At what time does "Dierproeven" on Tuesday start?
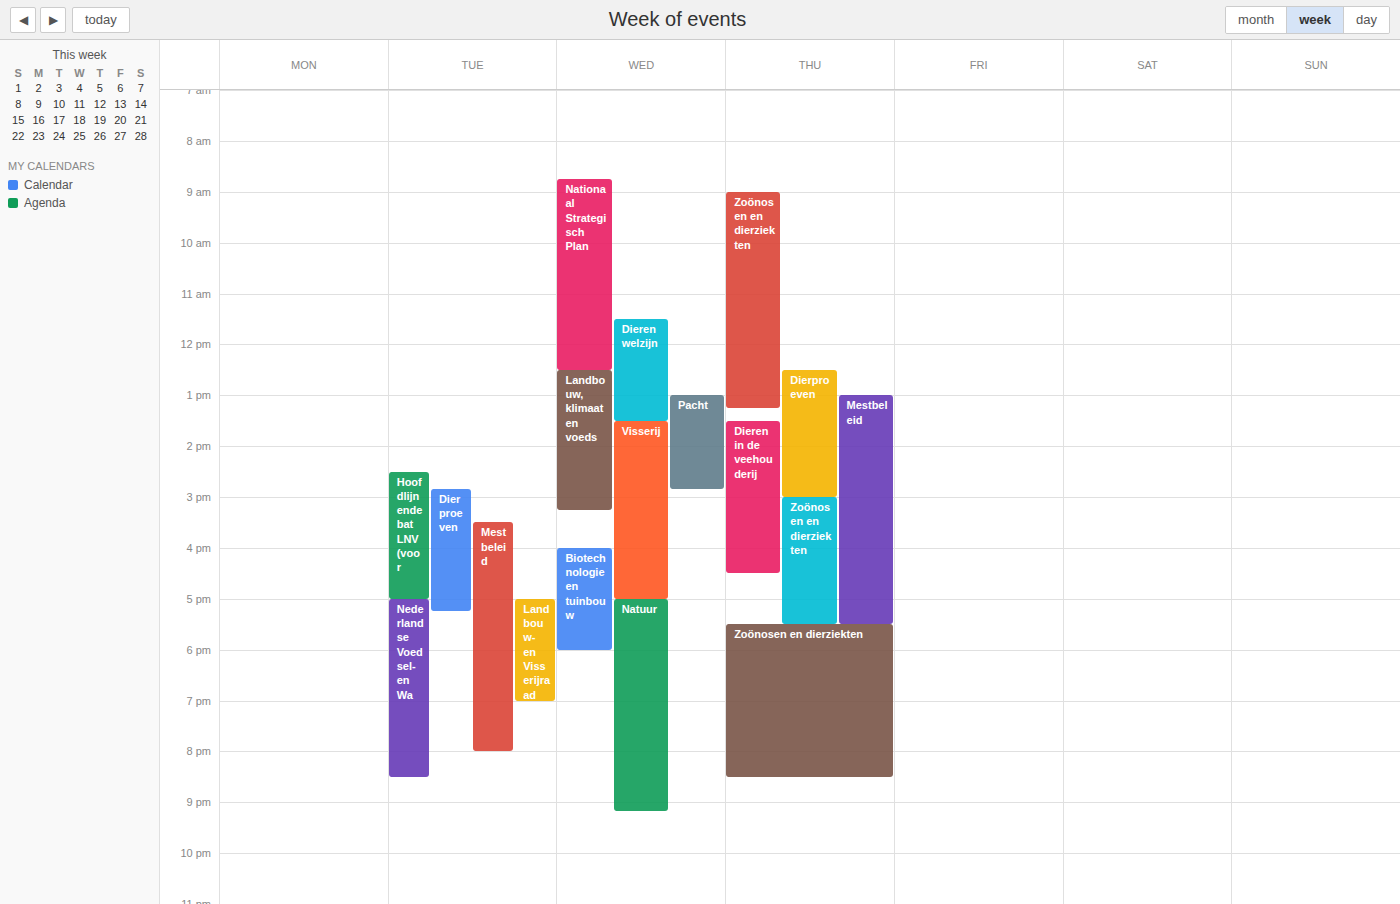
2:50 PM